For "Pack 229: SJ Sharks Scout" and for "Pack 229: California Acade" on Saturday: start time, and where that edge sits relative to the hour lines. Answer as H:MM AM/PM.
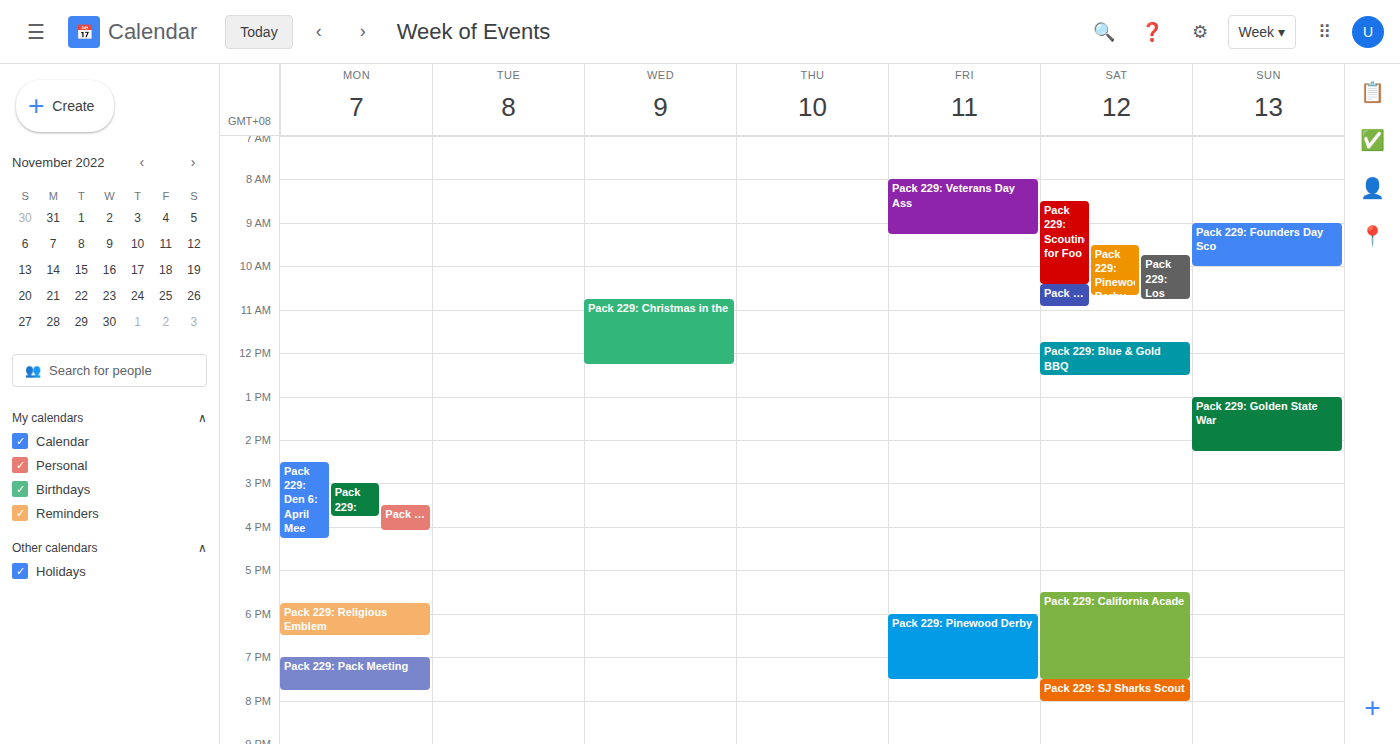
"Pack 229: SJ Sharks Scout": 7:30 PM, halfway between the 7 PM and 8 PM lines. "Pack 229: California Acade": 5:30 PM, halfway between the 5 PM and 6 PM lines.